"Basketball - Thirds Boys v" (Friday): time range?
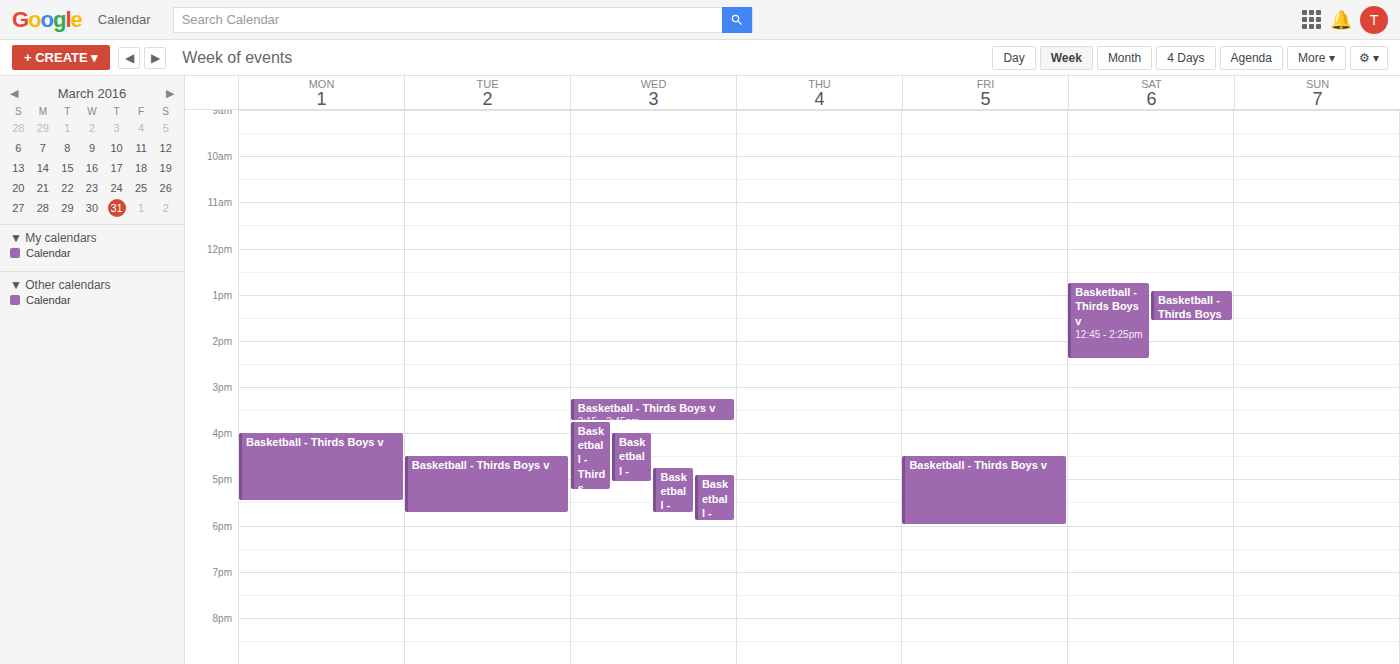
16:30 to 18:00